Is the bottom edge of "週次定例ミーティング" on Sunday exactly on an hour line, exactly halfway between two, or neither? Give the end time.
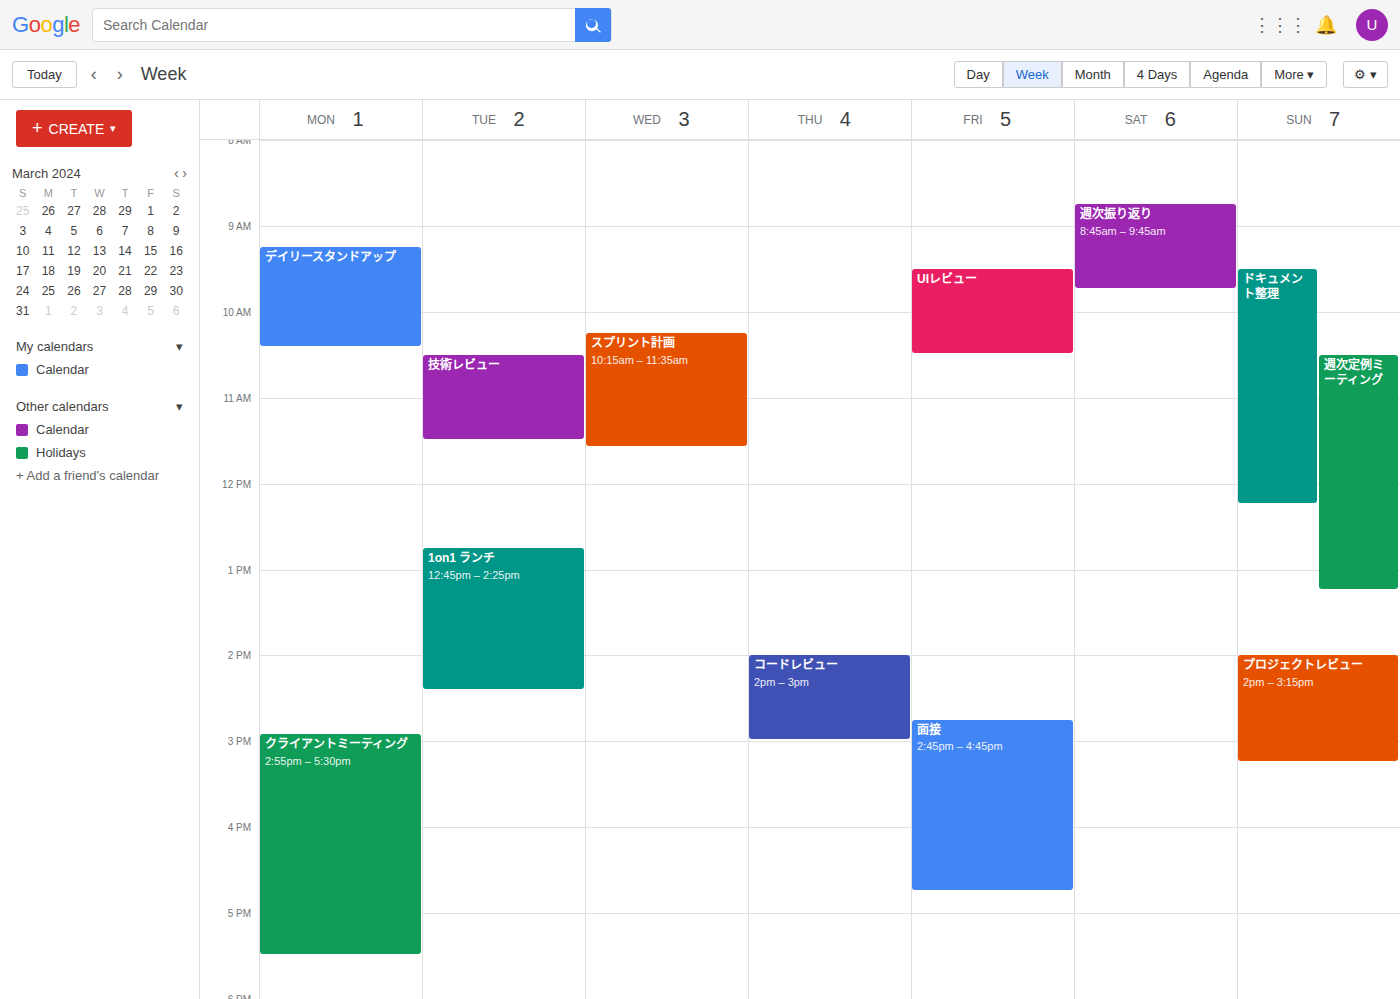
1:15 PM -- neither: a quarter of the way from the 1 PM line to the 2 PM line.